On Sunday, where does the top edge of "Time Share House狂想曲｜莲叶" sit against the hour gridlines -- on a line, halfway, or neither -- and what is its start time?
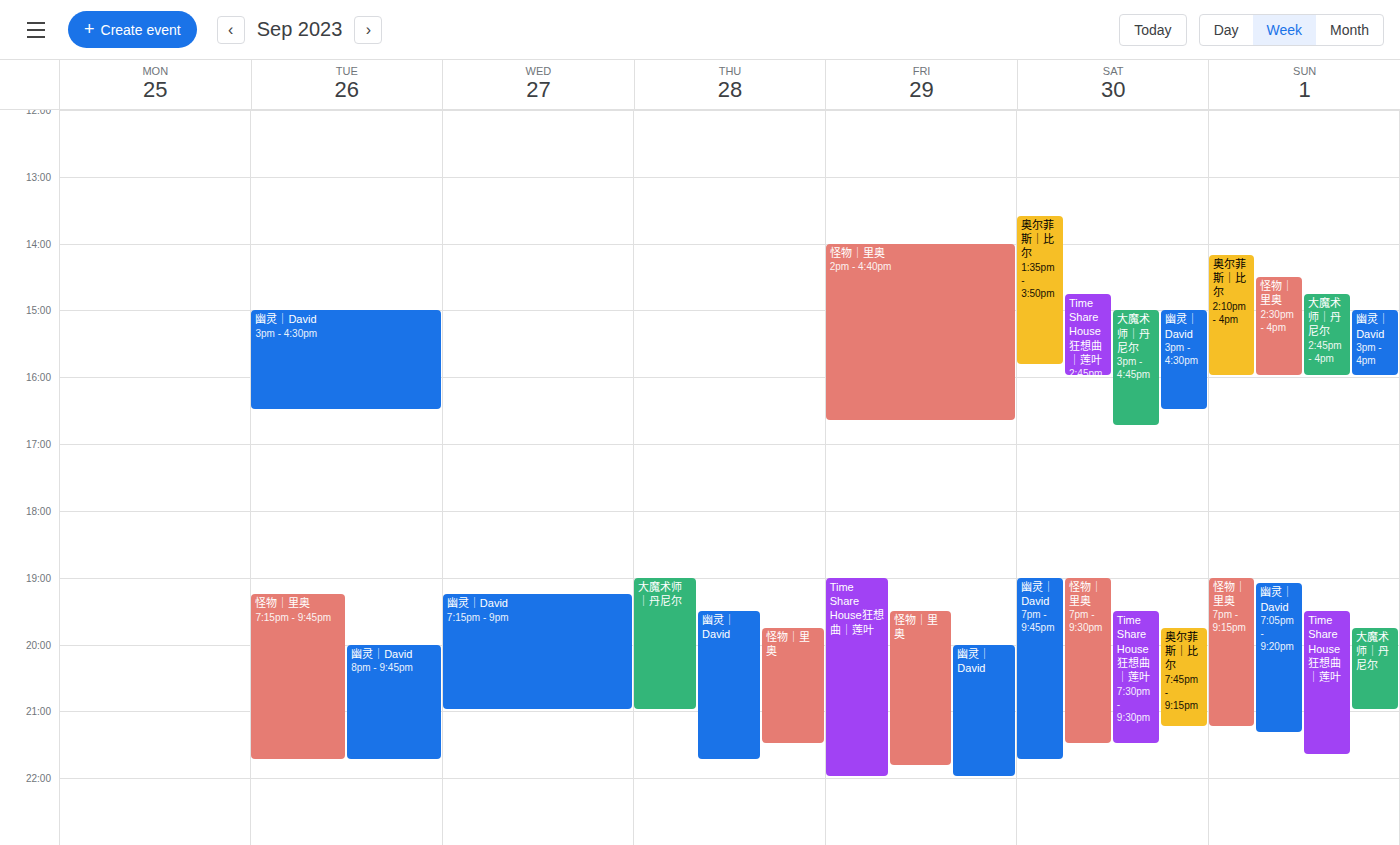
7:30 PM -- halfway between the 7 PM and 8 PM lines.